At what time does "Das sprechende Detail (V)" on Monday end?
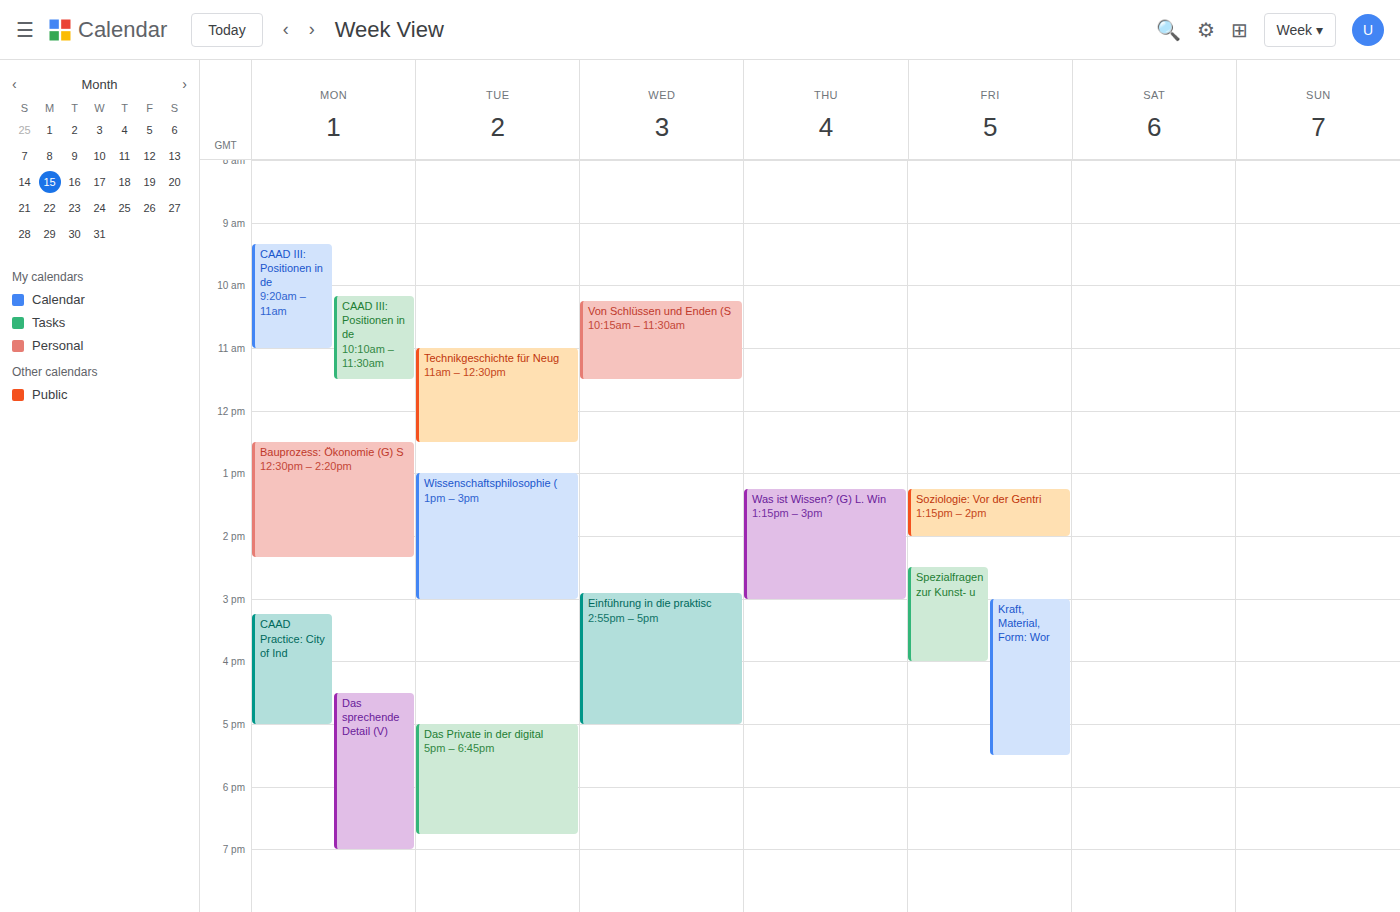
19:00